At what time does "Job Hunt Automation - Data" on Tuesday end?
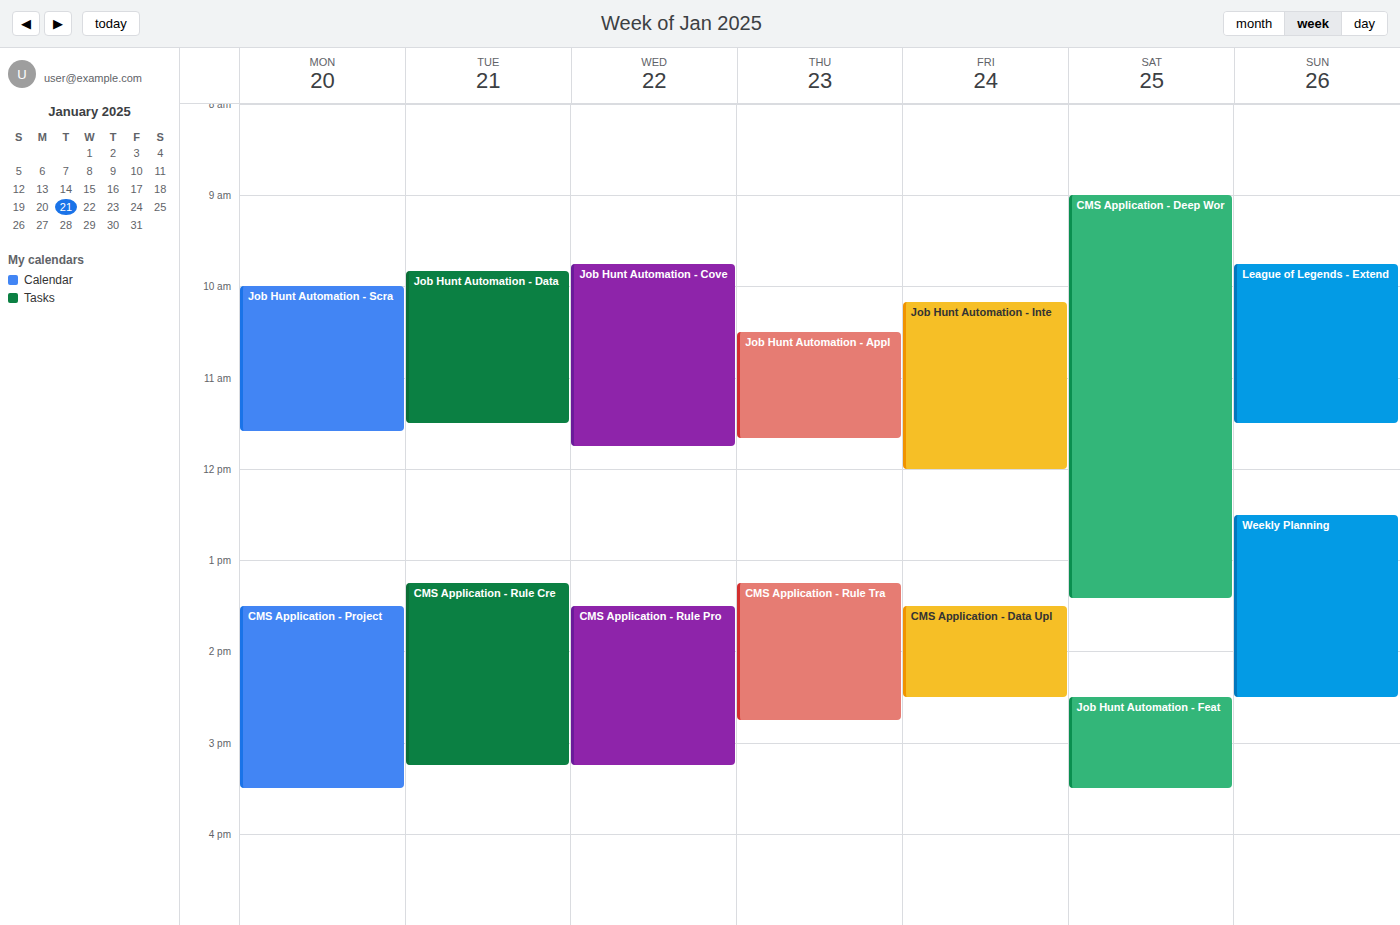
11:30 AM